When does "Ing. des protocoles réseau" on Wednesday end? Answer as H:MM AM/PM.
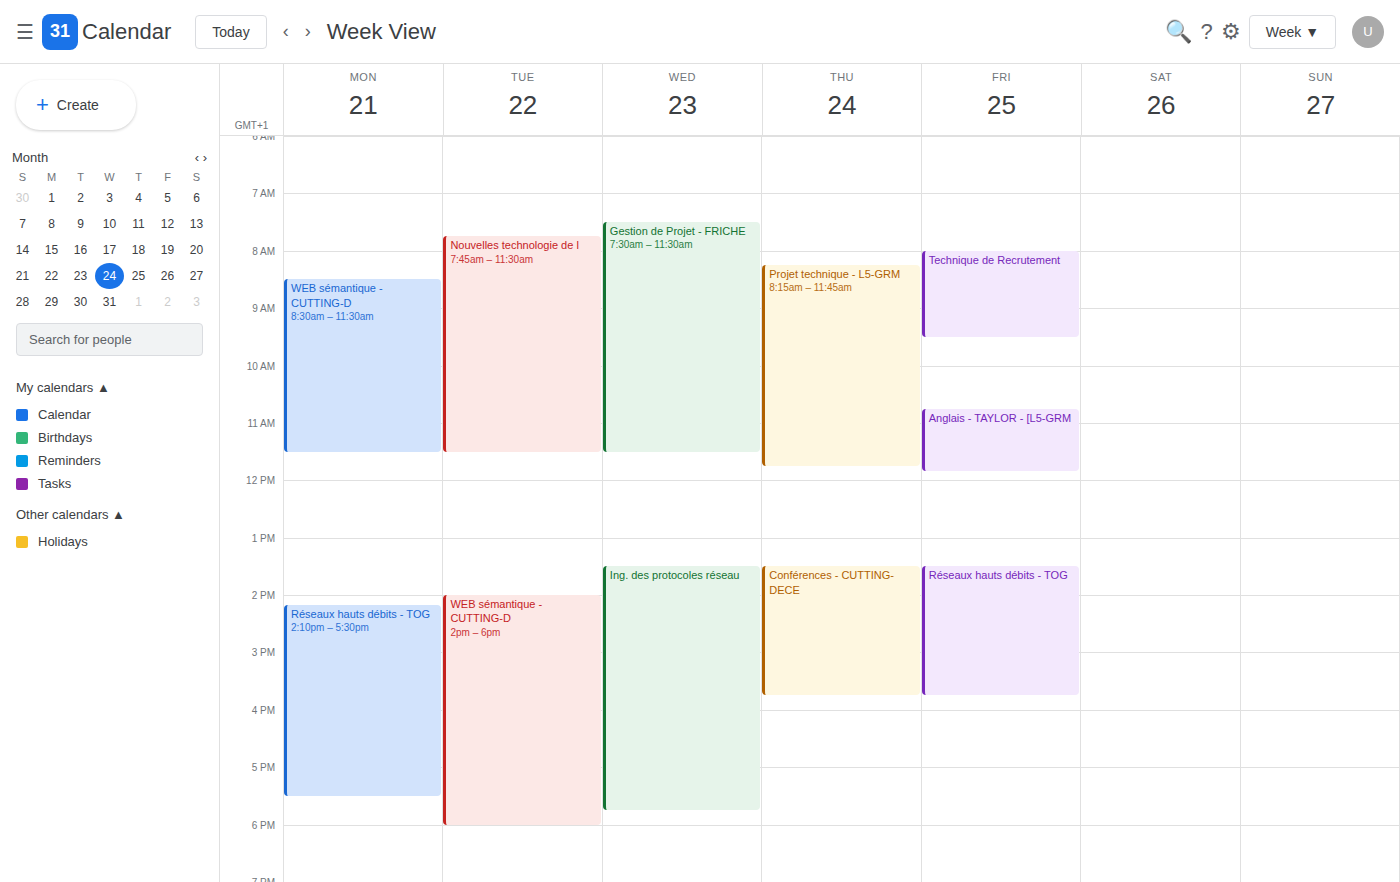
5:45 PM